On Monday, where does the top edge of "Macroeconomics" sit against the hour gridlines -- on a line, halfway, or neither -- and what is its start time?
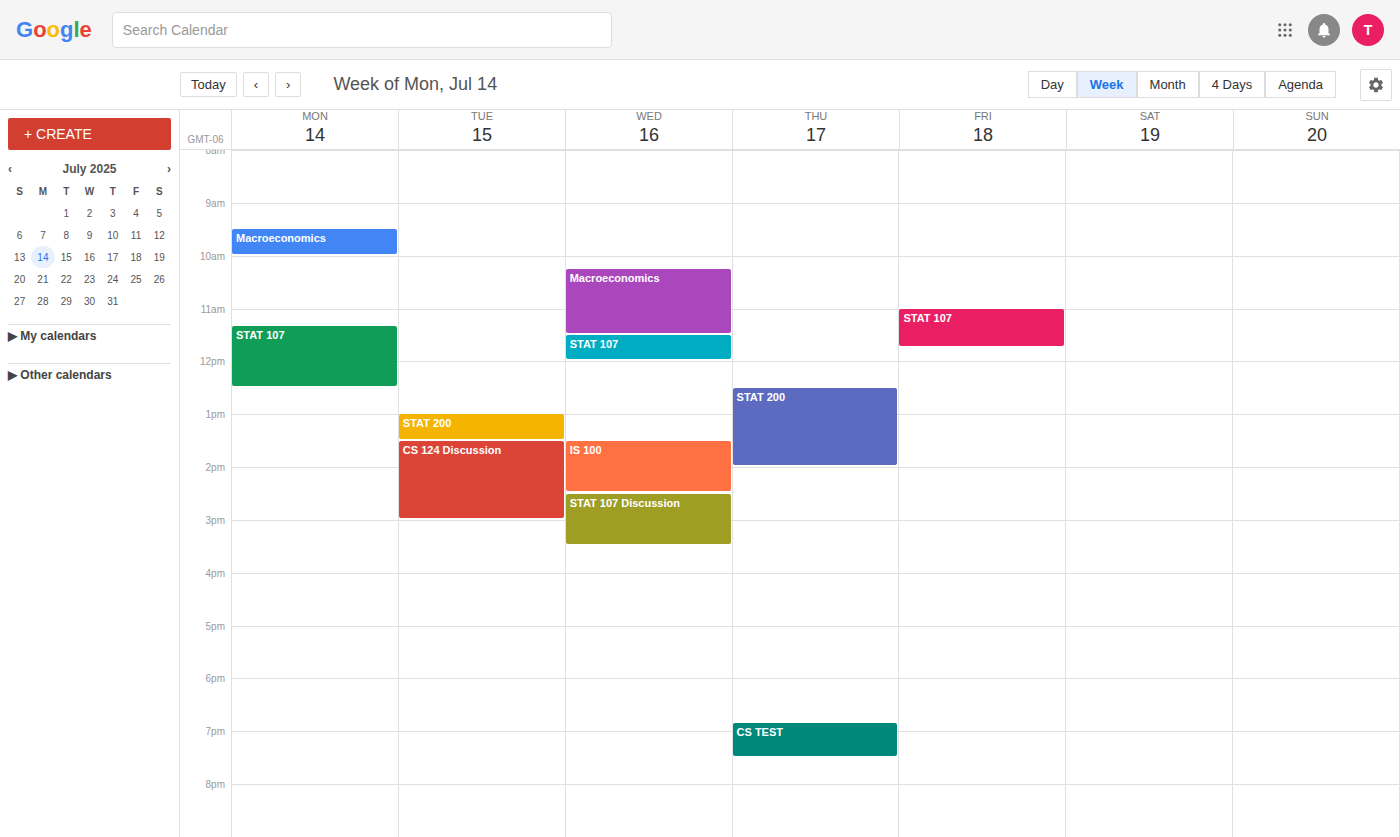
9:30 AM -- halfway between the 9 AM and 10 AM lines.